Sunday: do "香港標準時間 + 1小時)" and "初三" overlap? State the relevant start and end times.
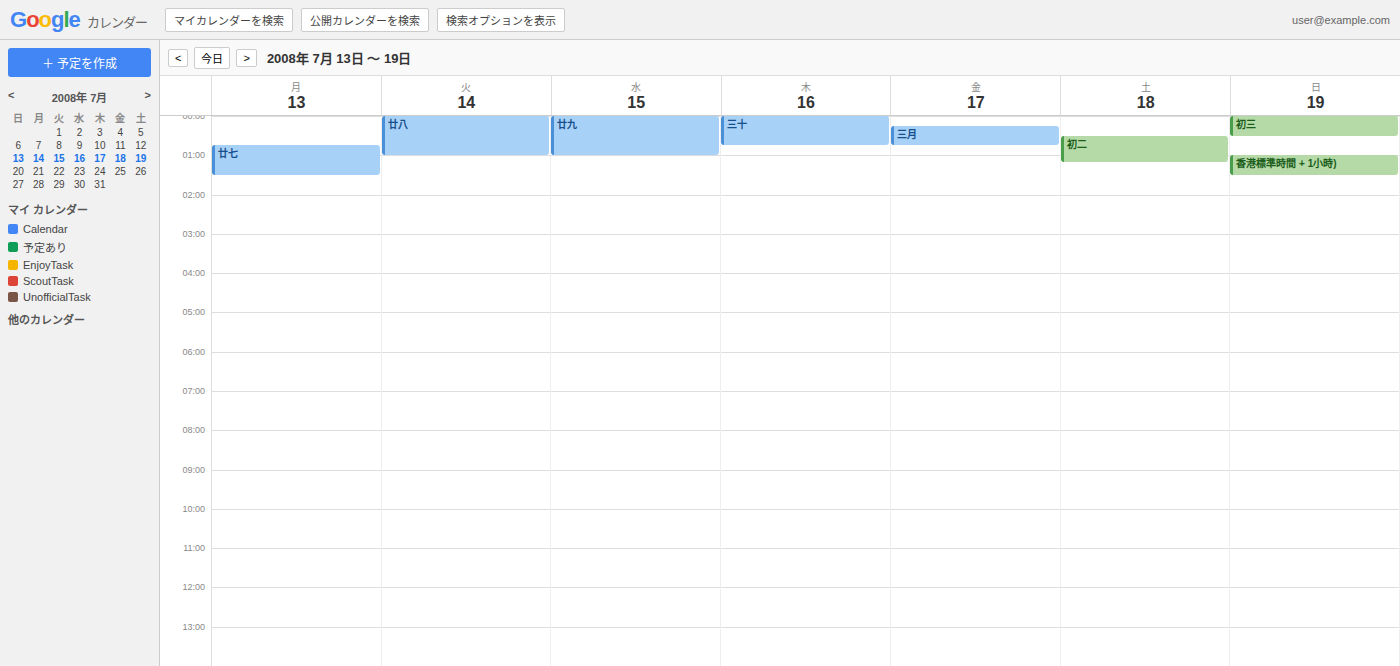
"初三" ends at 12:30 AM and "香港標準時間 + 1小時)" starts at 1:00 AM -- no overlap.